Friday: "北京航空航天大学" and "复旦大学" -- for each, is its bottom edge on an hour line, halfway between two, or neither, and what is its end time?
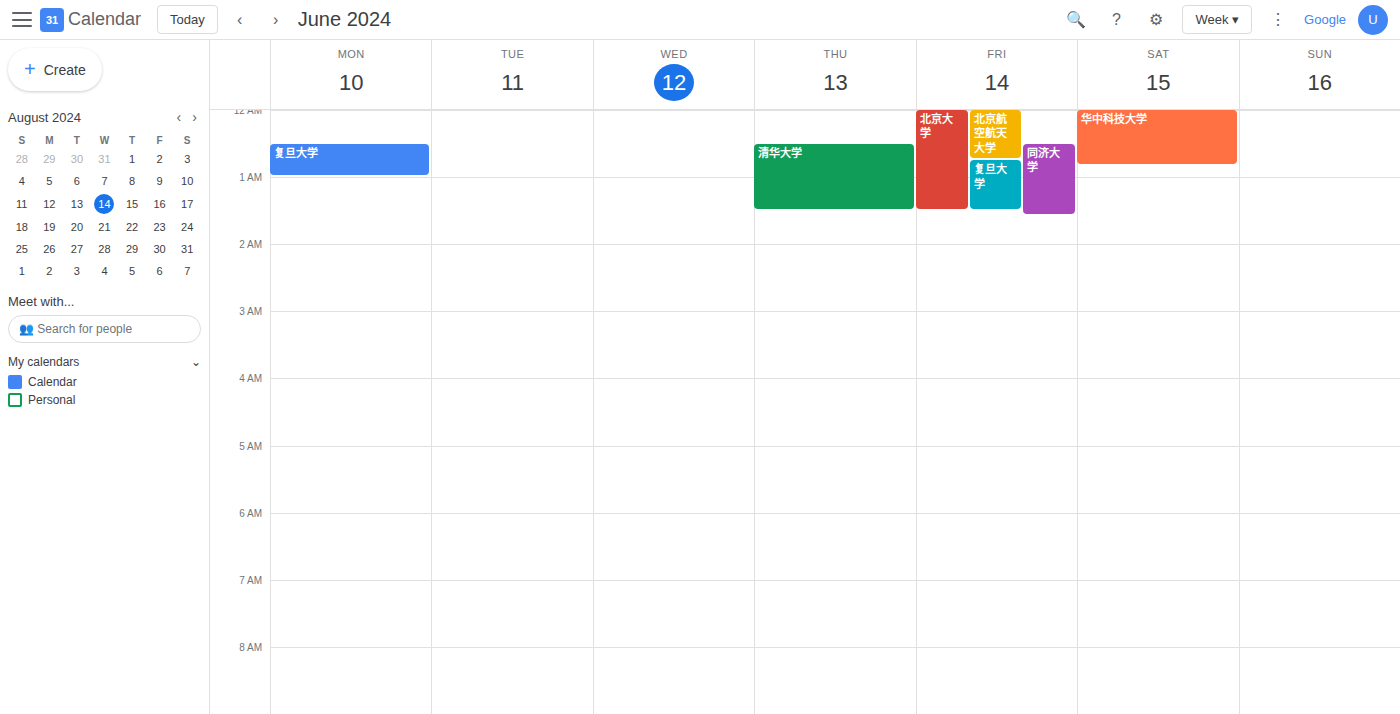
"北京航空航天大学": 12:45 AM, neither: three quarters of the way from the 12 AM line to the 1 AM line. "复旦大学": 1:30 AM, halfway between the 1 AM and 2 AM lines.